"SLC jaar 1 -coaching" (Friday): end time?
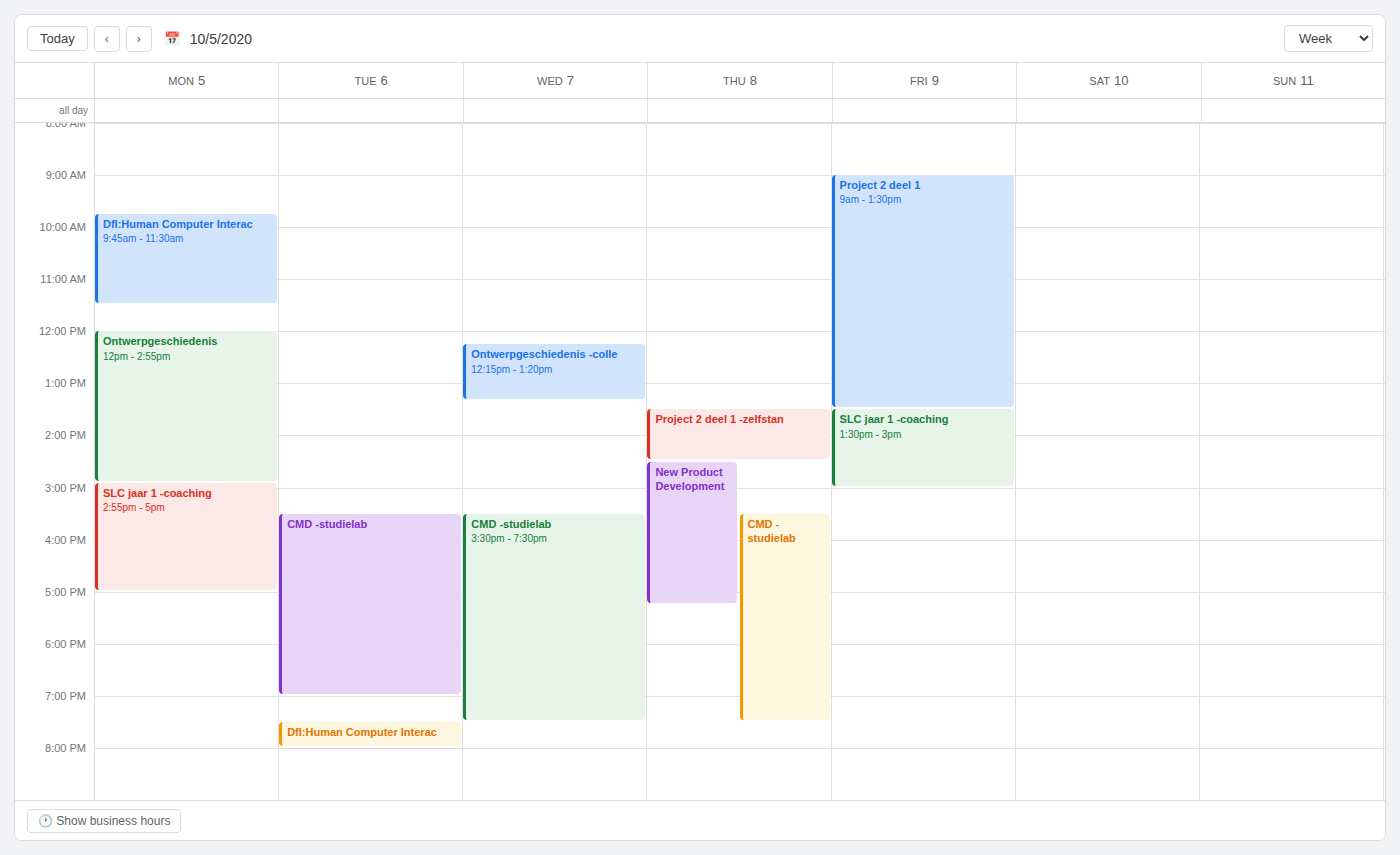
15:00